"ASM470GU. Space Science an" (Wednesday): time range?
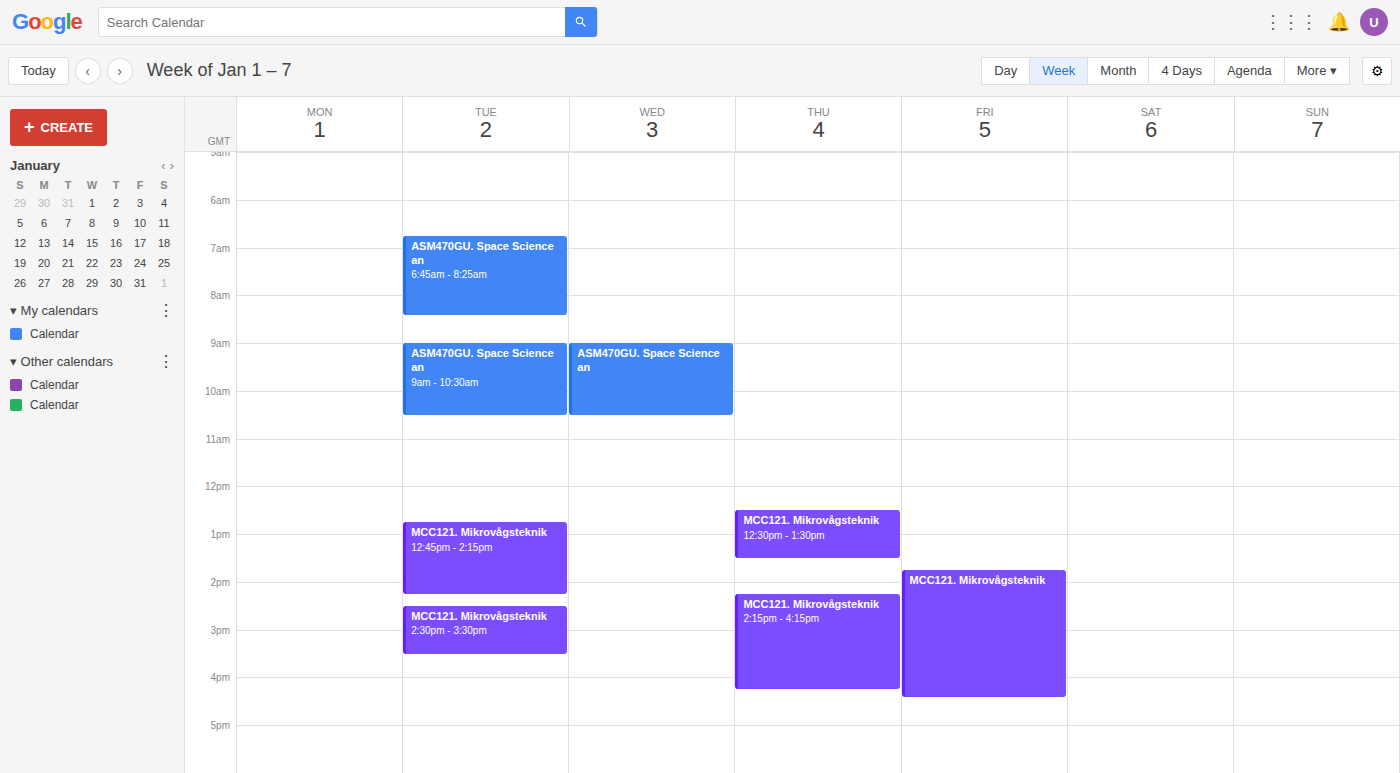
9:00 AM to 10:30 AM